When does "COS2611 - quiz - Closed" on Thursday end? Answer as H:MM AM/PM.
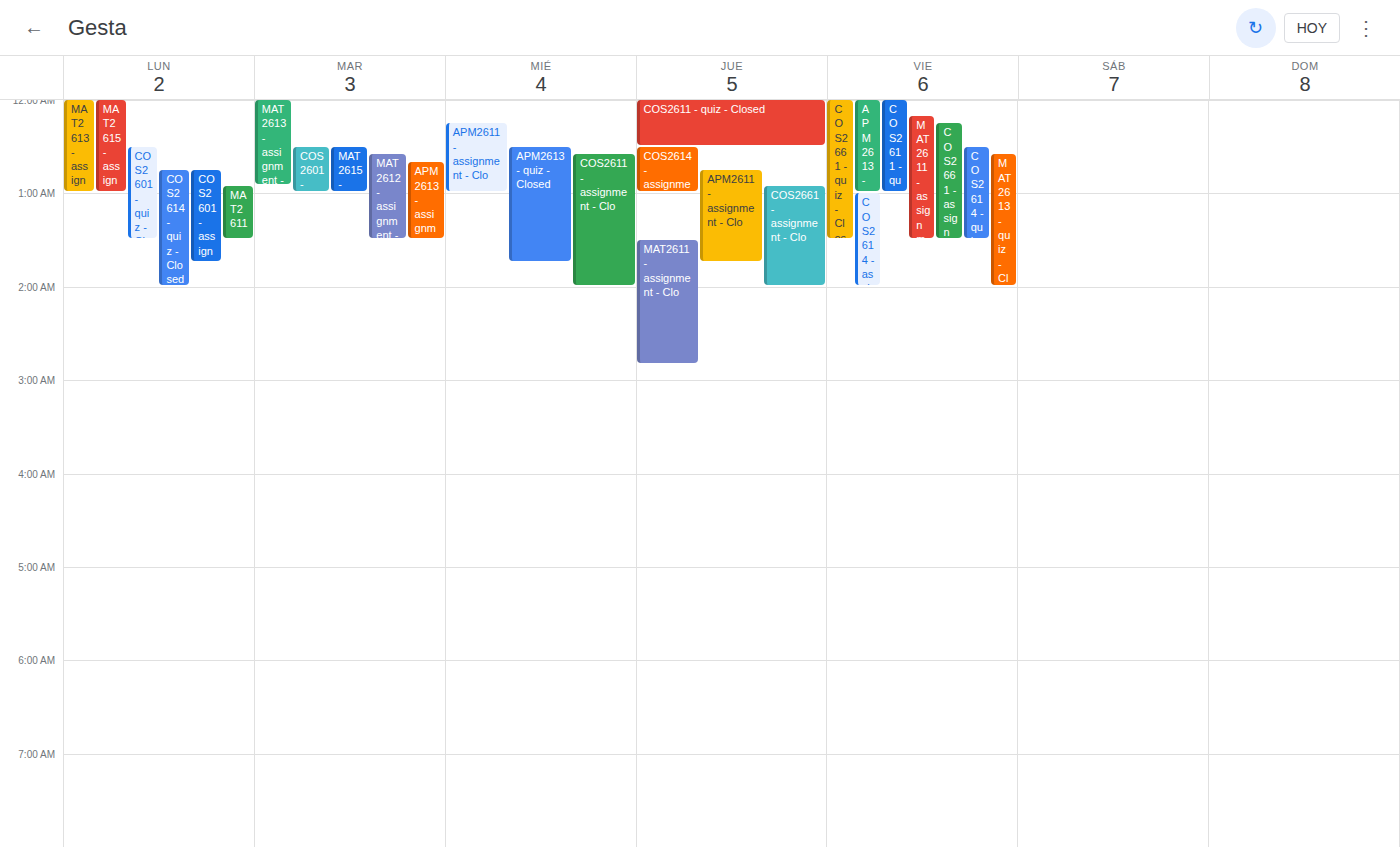
12:30 AM